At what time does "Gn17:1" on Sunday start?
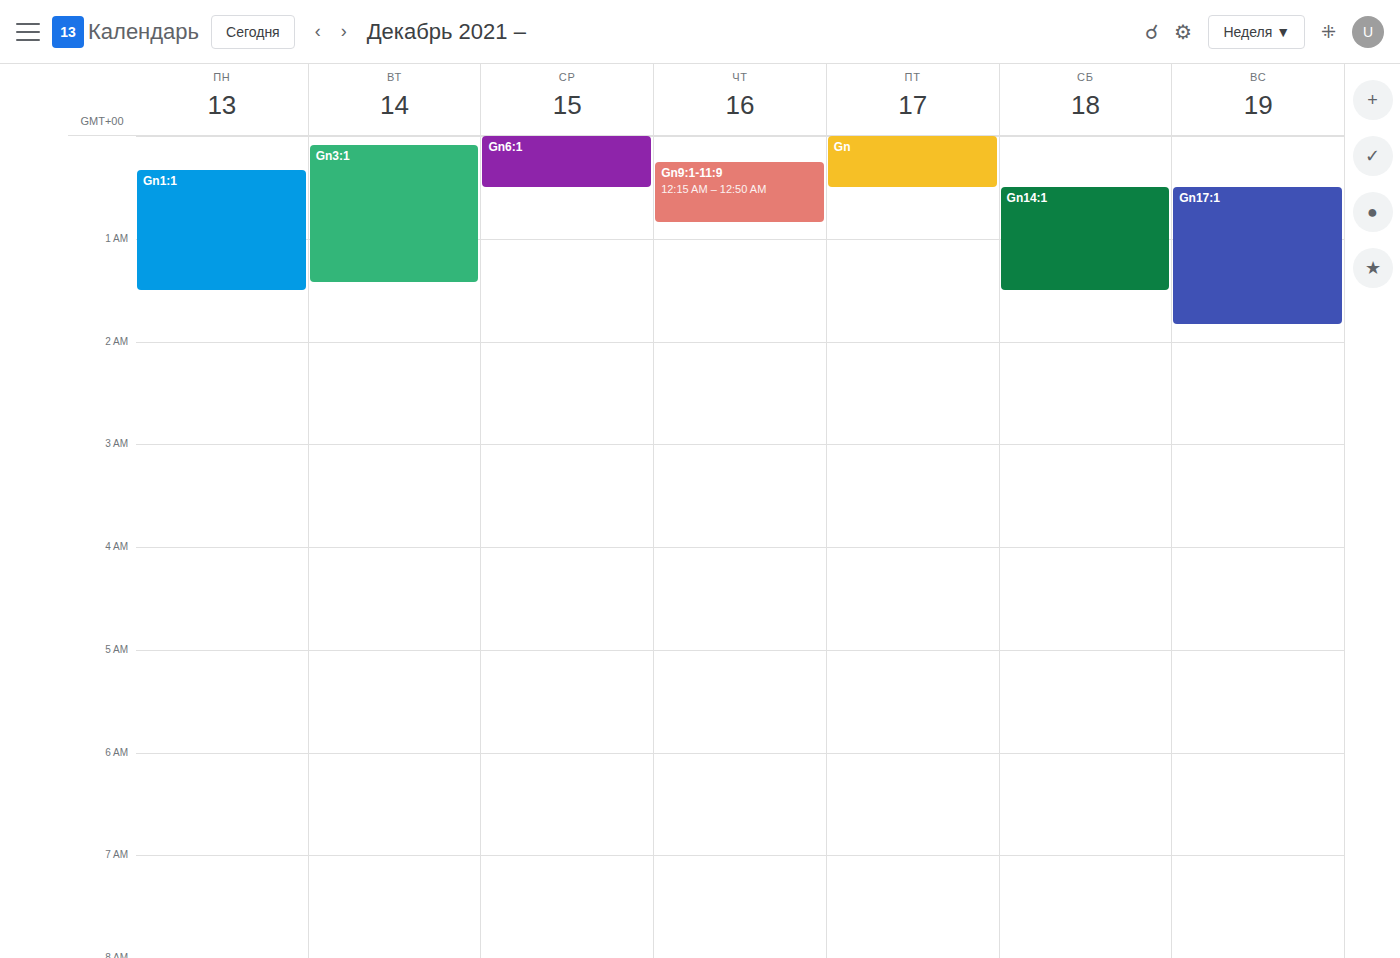
12:30 AM